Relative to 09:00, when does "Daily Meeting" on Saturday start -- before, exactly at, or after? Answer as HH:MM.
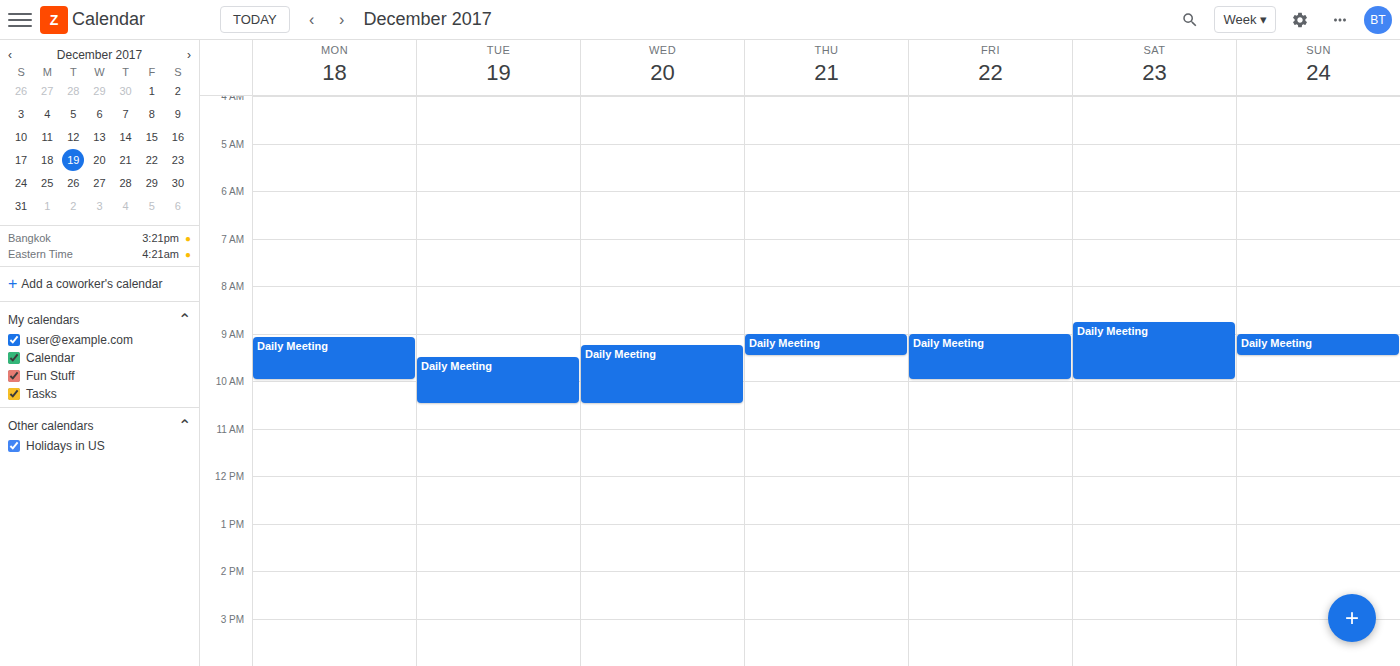
08:45 -- before 09:00, 15 minutes above the 09:00 line.